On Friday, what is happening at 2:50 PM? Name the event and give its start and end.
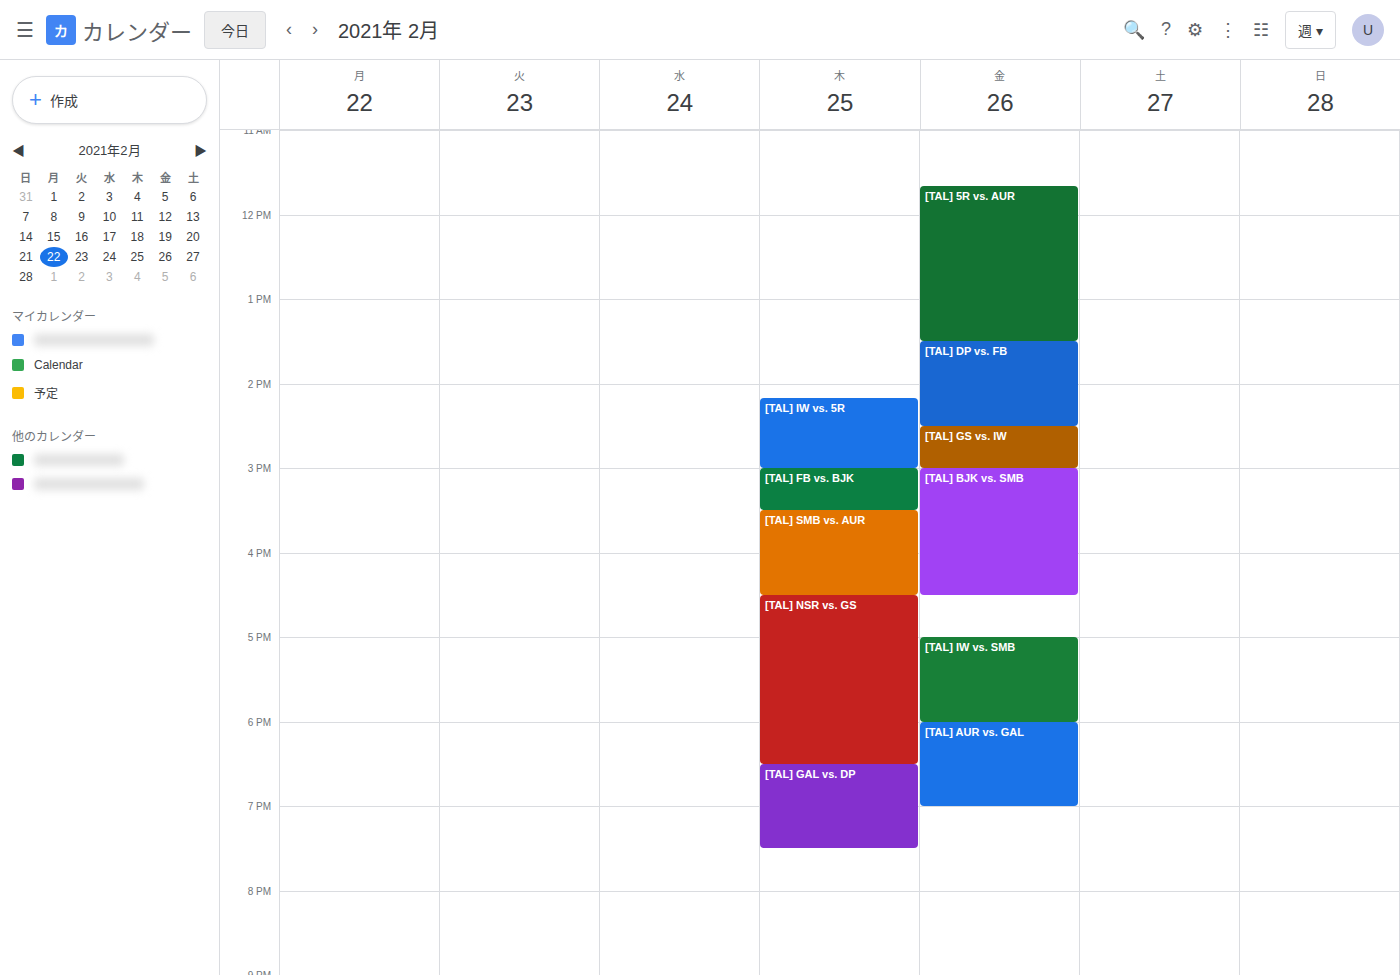
"[TAL] GS vs. IW", 2:30 PM to 3:00 PM